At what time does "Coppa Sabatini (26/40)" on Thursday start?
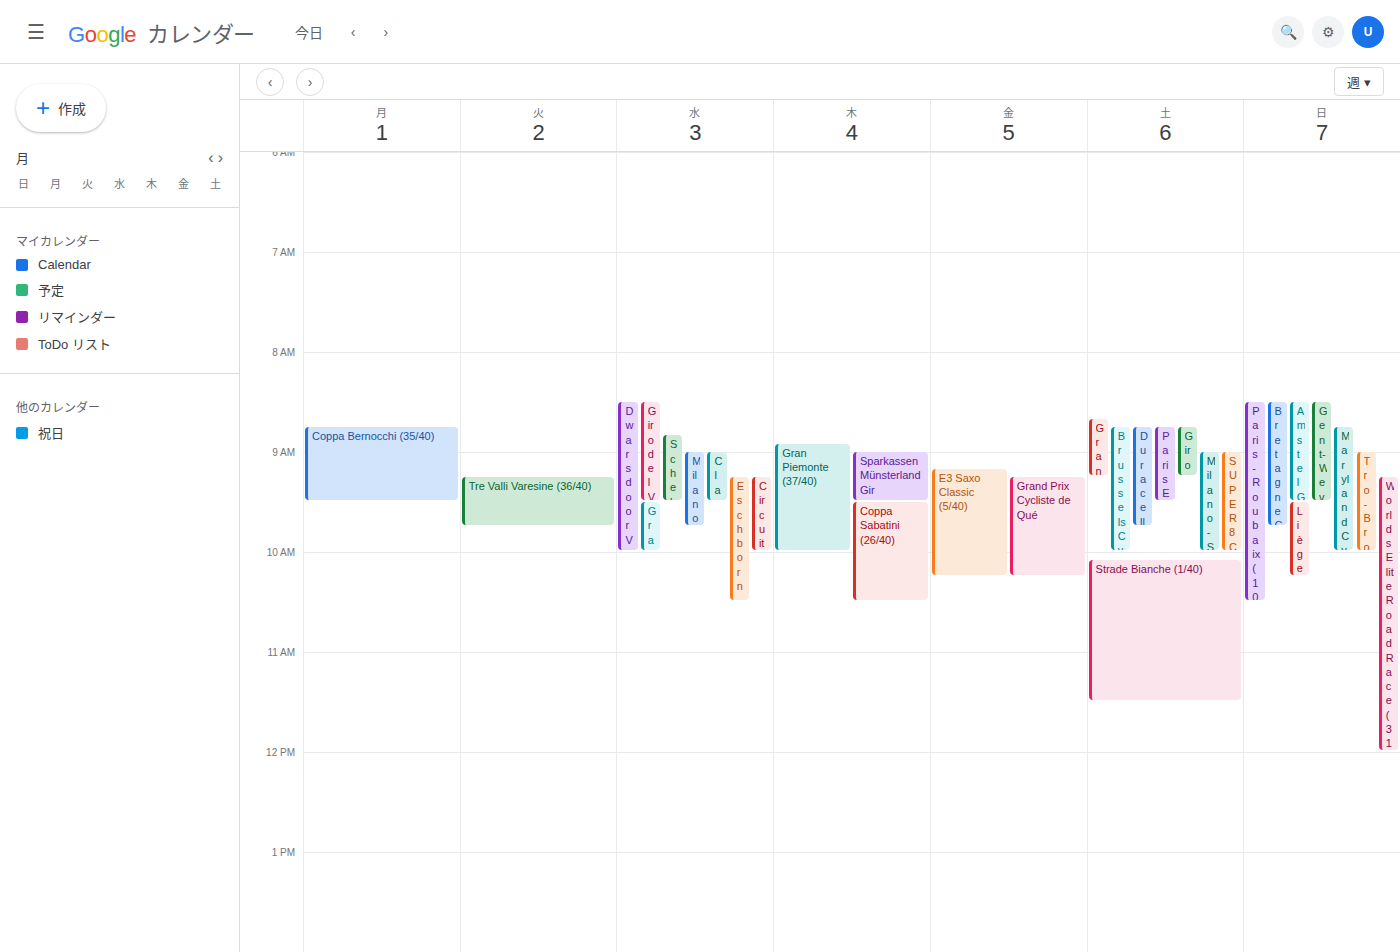
9:30 AM